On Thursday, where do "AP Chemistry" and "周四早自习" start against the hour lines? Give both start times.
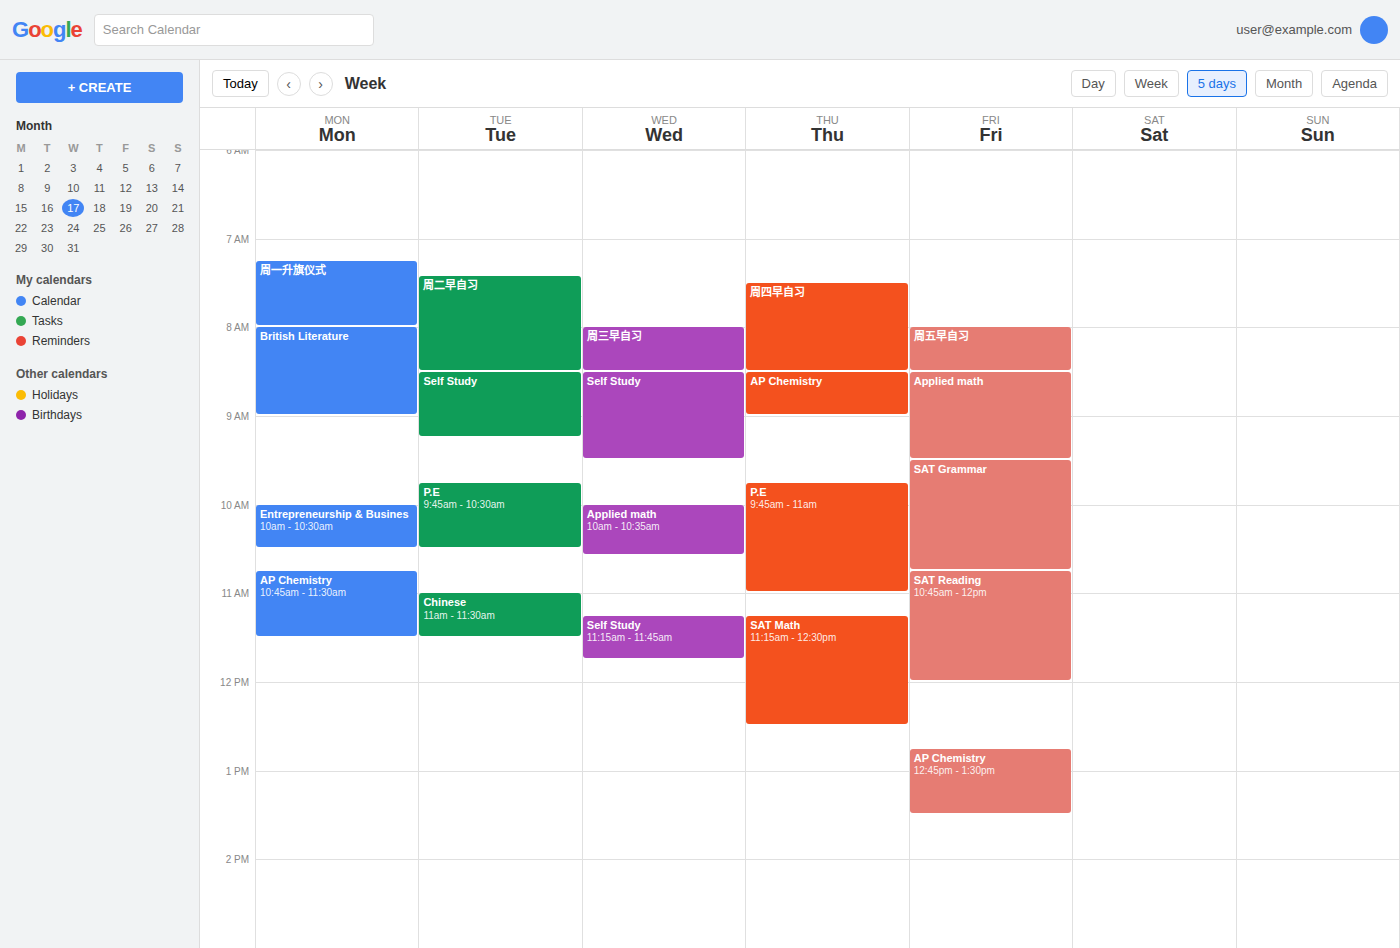
"AP Chemistry": 8:30 AM, halfway between the 8 AM and 9 AM lines. "周四早自习": 7:30 AM, halfway between the 7 AM and 8 AM lines.